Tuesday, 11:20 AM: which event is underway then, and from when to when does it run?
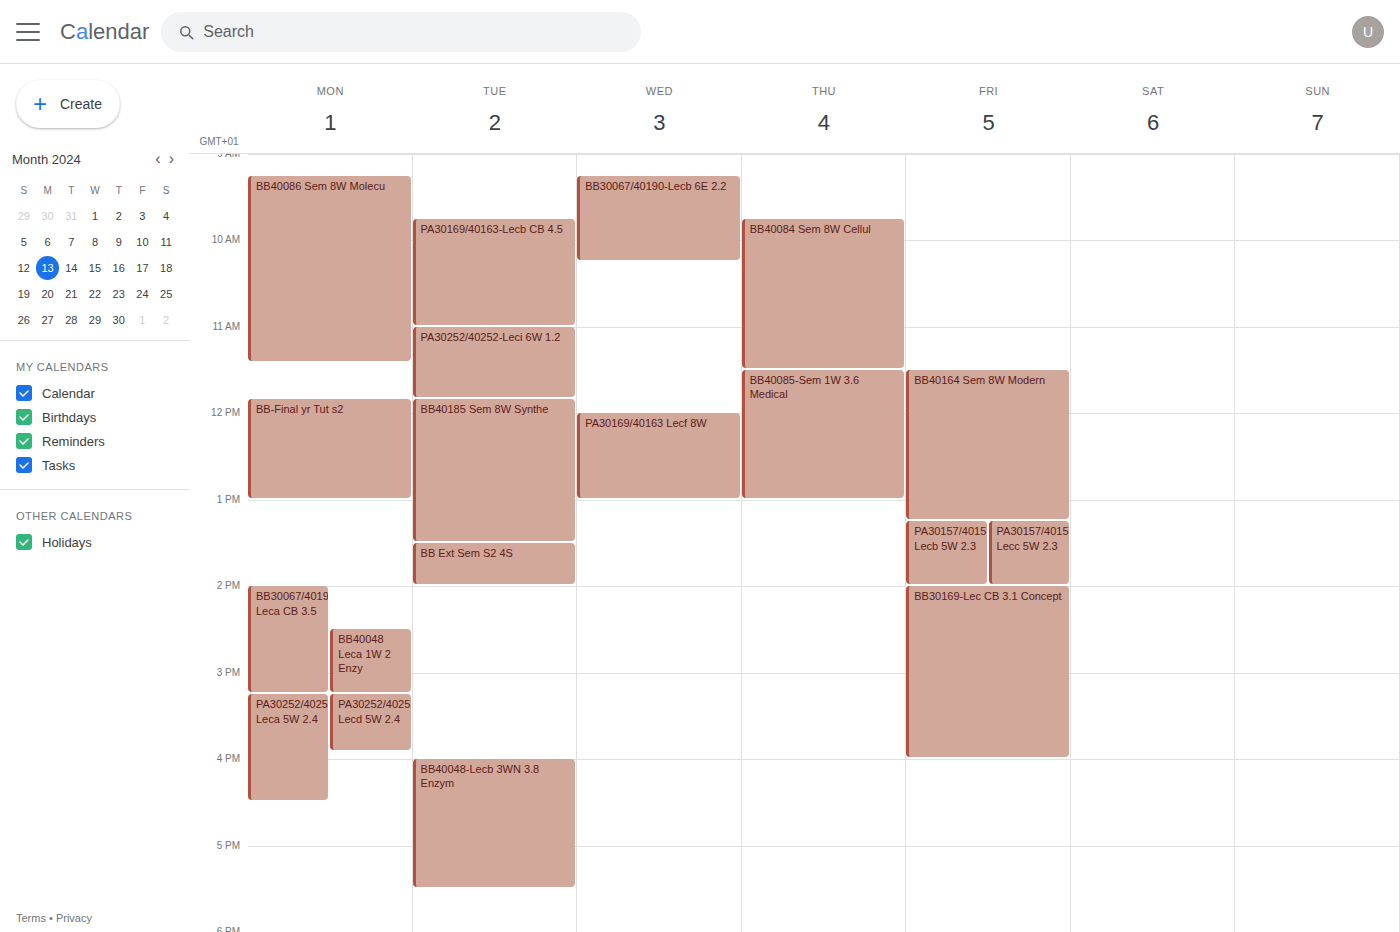
"PA30252/40252-Leci 6W 1.2", 11:00 AM to 11:50 AM